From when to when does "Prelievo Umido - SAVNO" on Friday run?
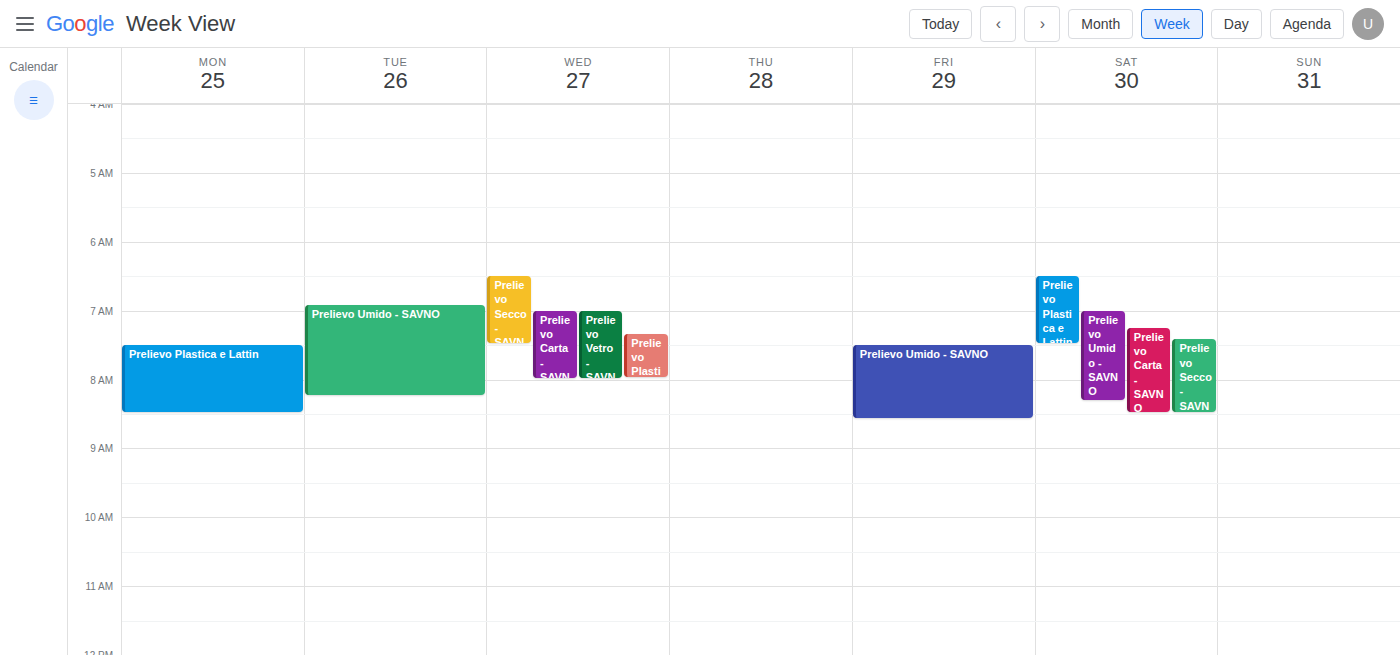
7:30 AM to 8:35 AM